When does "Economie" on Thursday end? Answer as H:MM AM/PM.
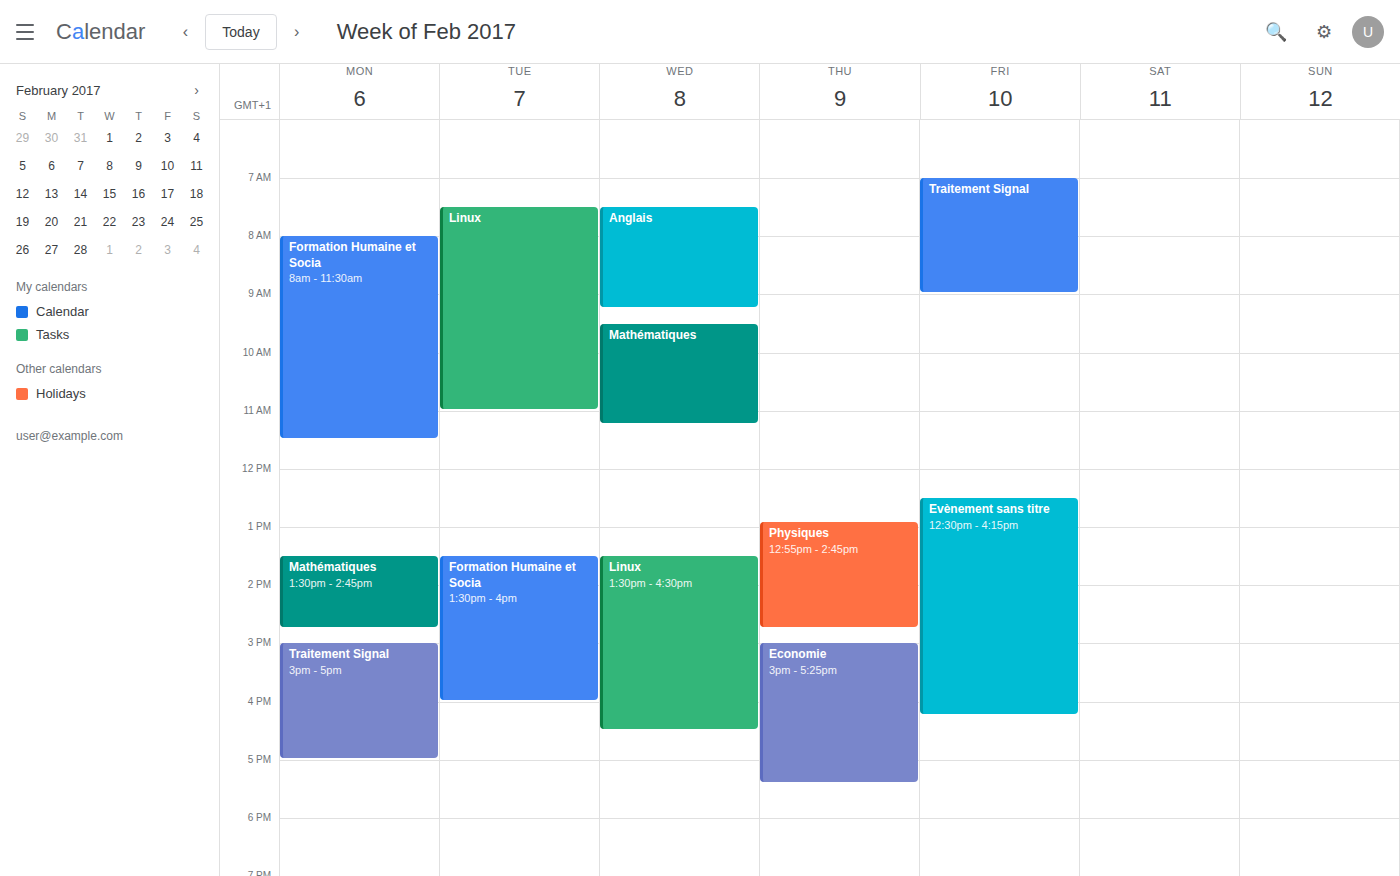
5:25 PM